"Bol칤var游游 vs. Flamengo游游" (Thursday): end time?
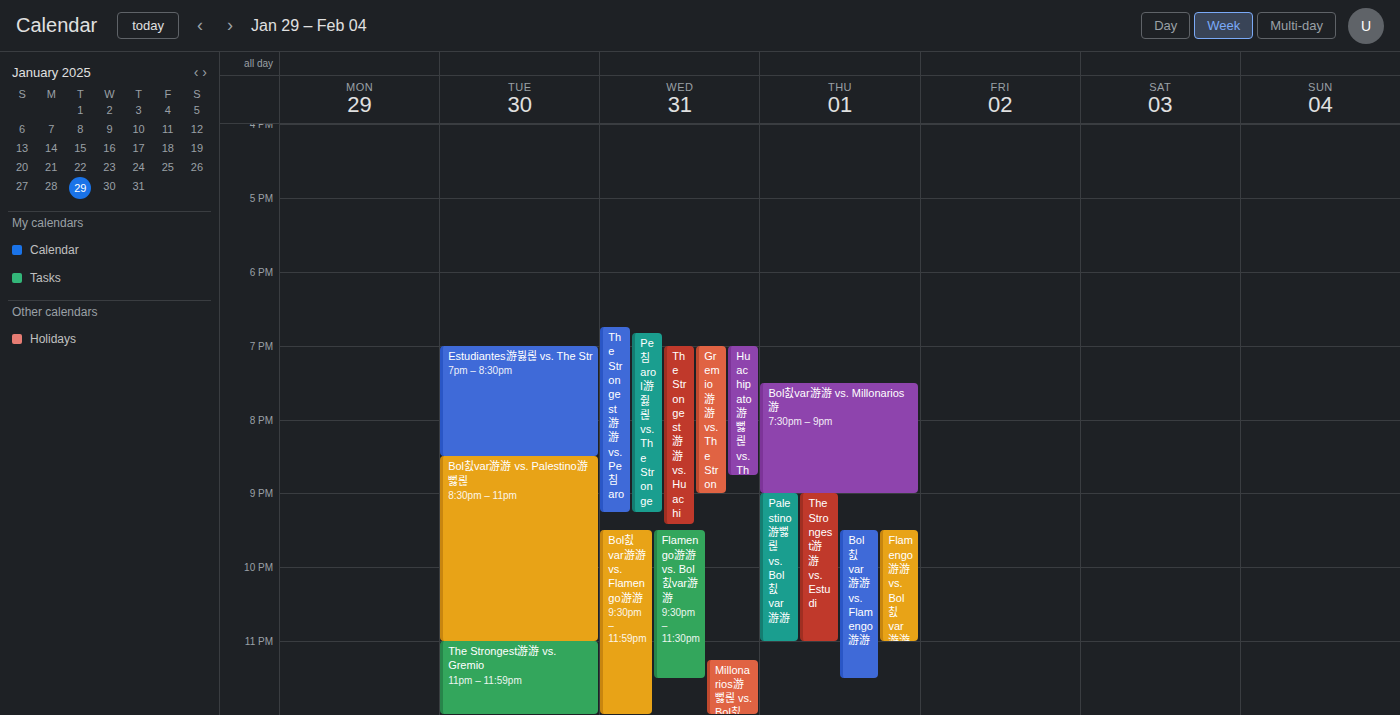
11:30 PM